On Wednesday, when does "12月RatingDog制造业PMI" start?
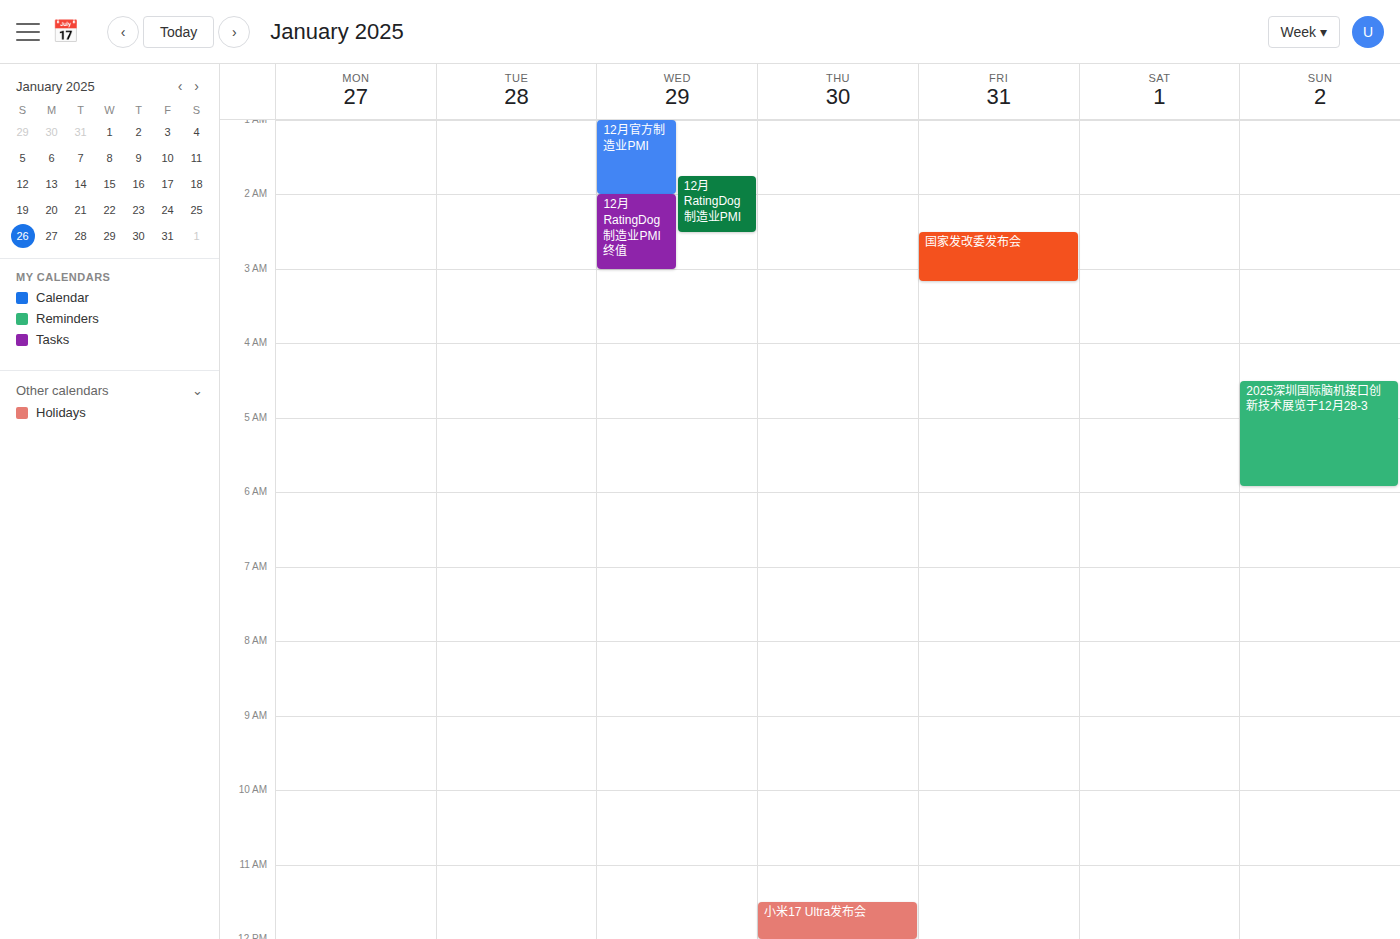
1:45 AM